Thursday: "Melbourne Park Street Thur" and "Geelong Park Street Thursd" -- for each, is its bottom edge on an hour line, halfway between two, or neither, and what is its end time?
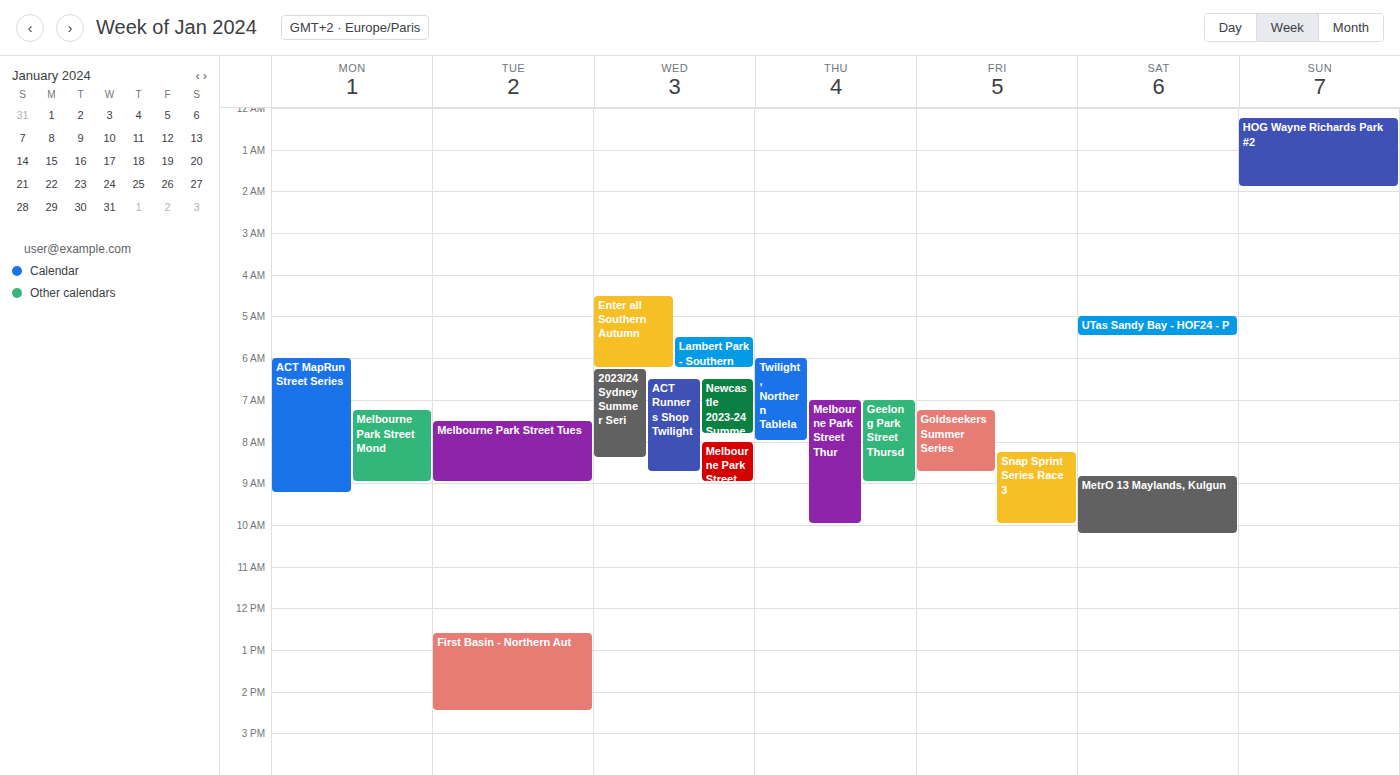
"Melbourne Park Street Thur": 10:00, exactly on the 10:00 line. "Geelong Park Street Thursd": 09:00, exactly on the 09:00 line.